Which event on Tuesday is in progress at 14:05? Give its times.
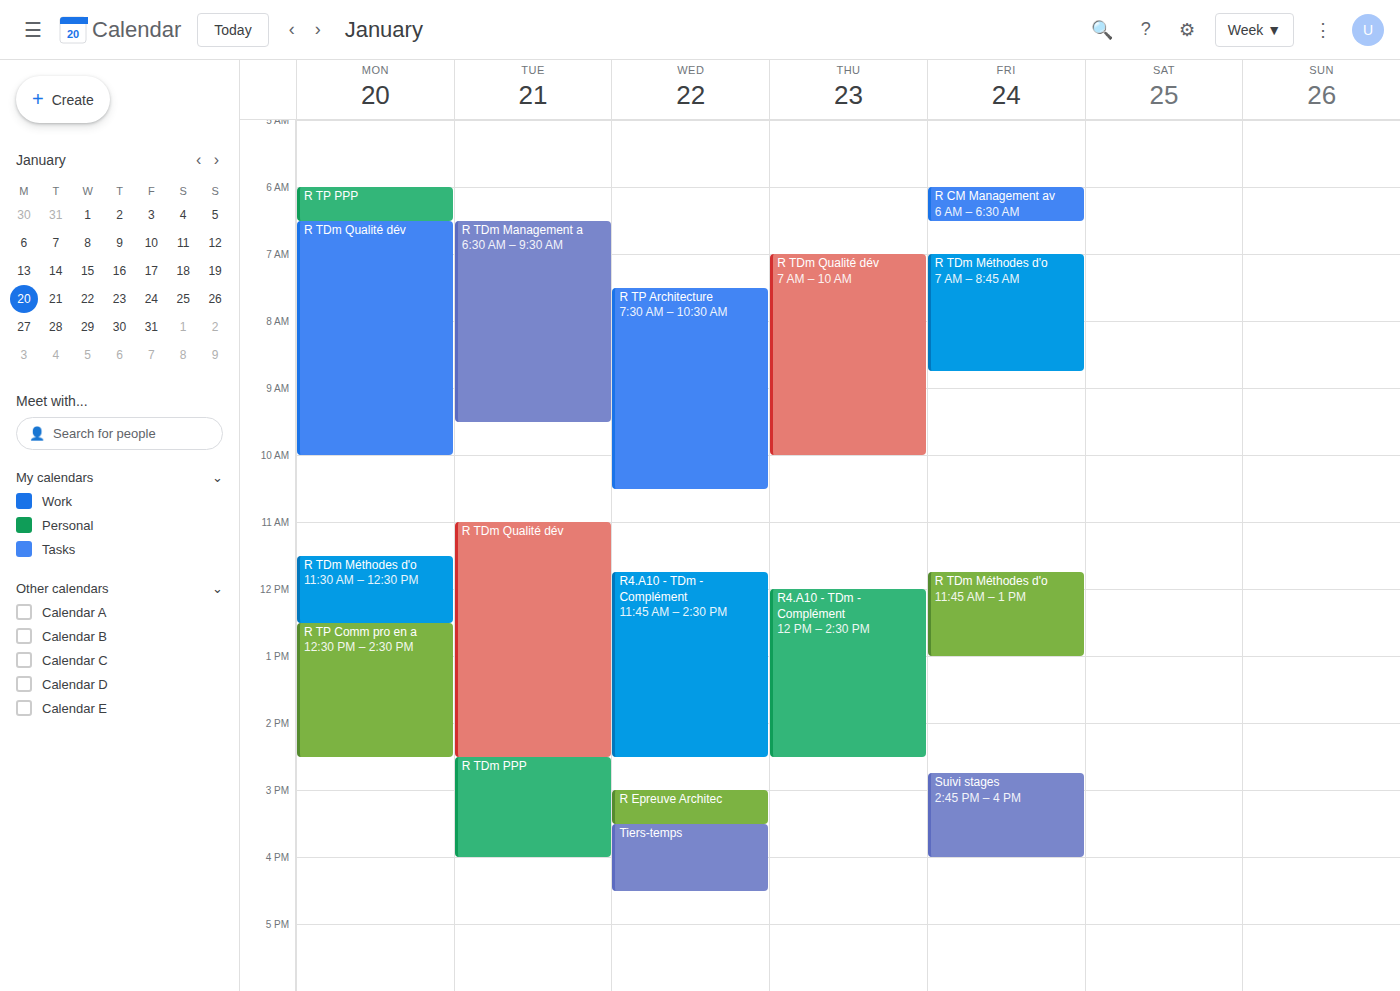
"R TDm Qualité dév", 11:00 to 14:30